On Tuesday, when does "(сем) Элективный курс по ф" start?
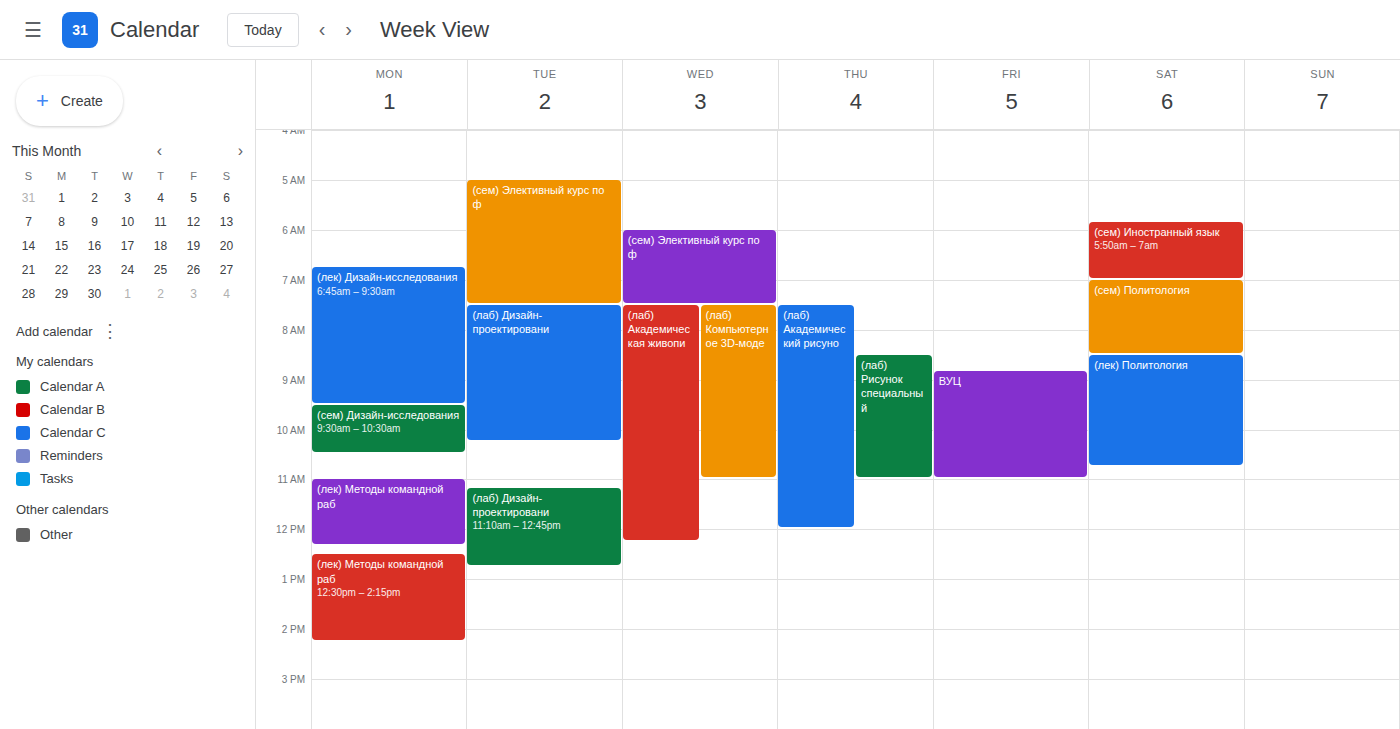
5:00 AM